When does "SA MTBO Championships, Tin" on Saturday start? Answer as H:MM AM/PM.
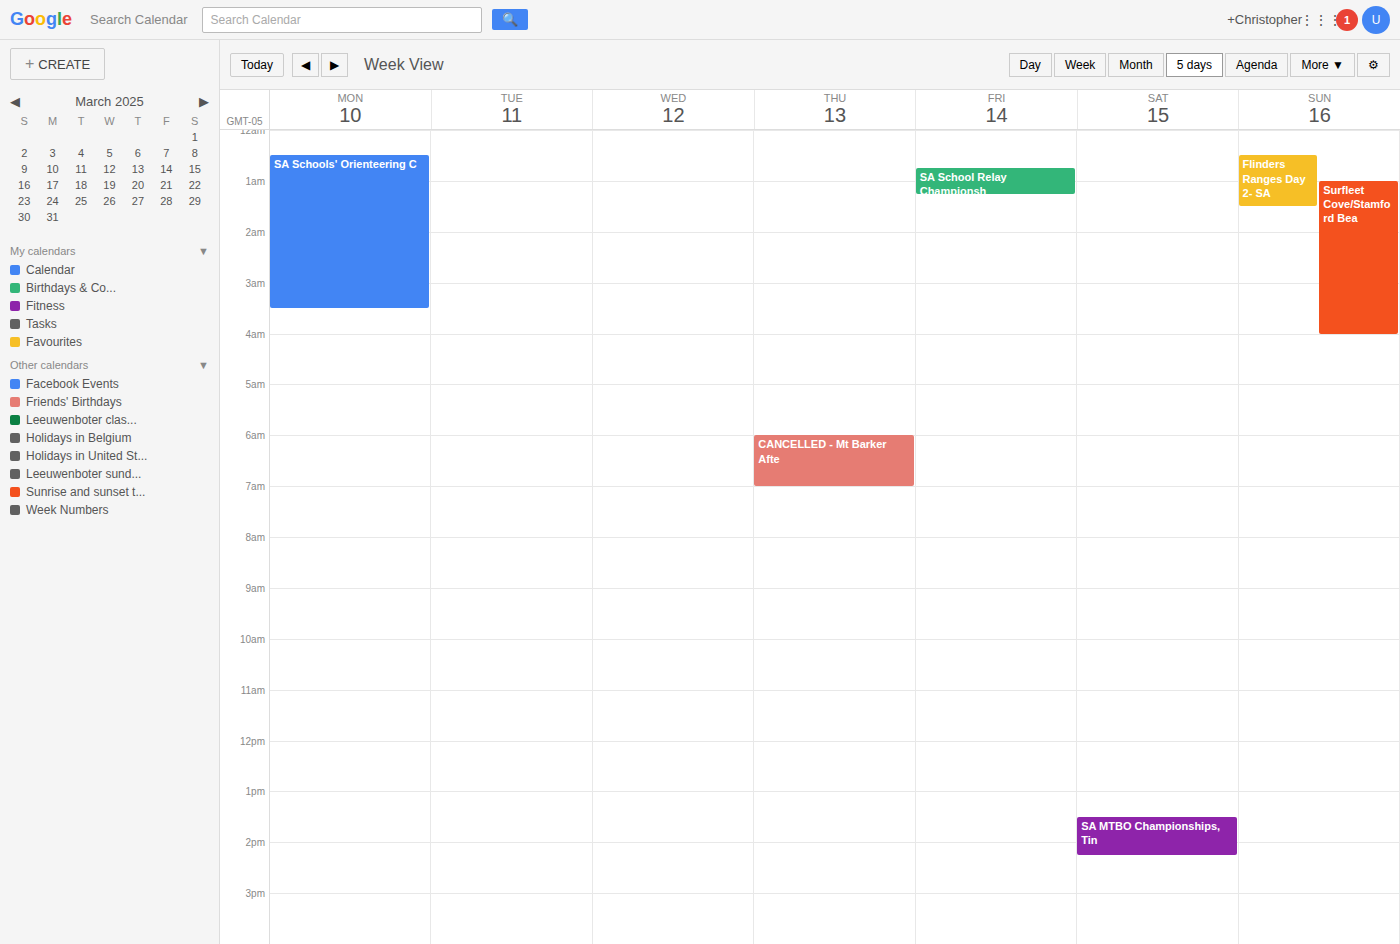
1:30 PM